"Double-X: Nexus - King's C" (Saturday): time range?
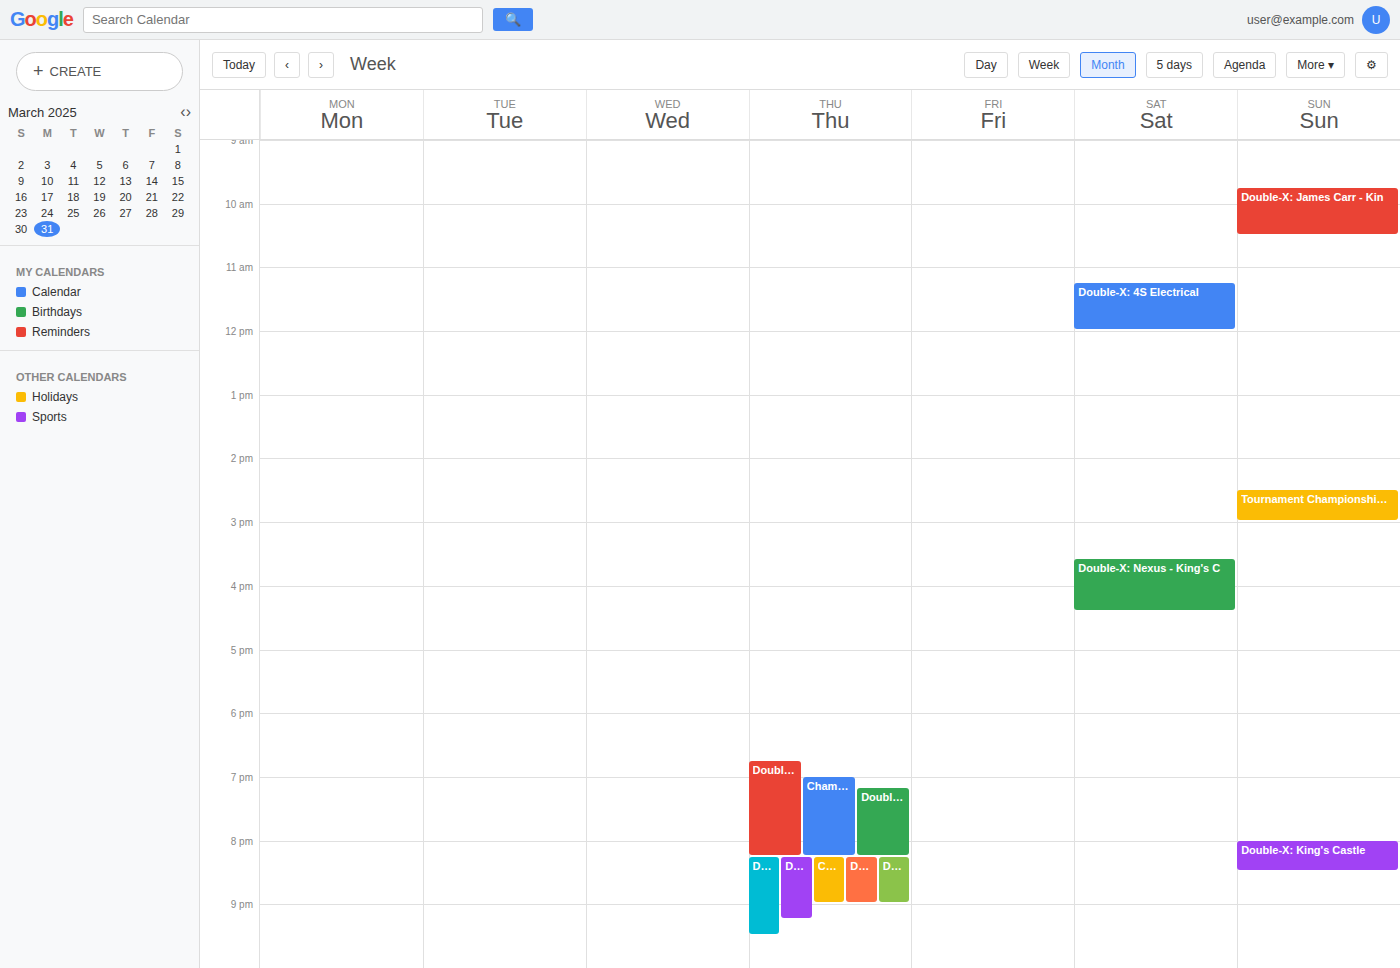
3:35 PM to 4:25 PM